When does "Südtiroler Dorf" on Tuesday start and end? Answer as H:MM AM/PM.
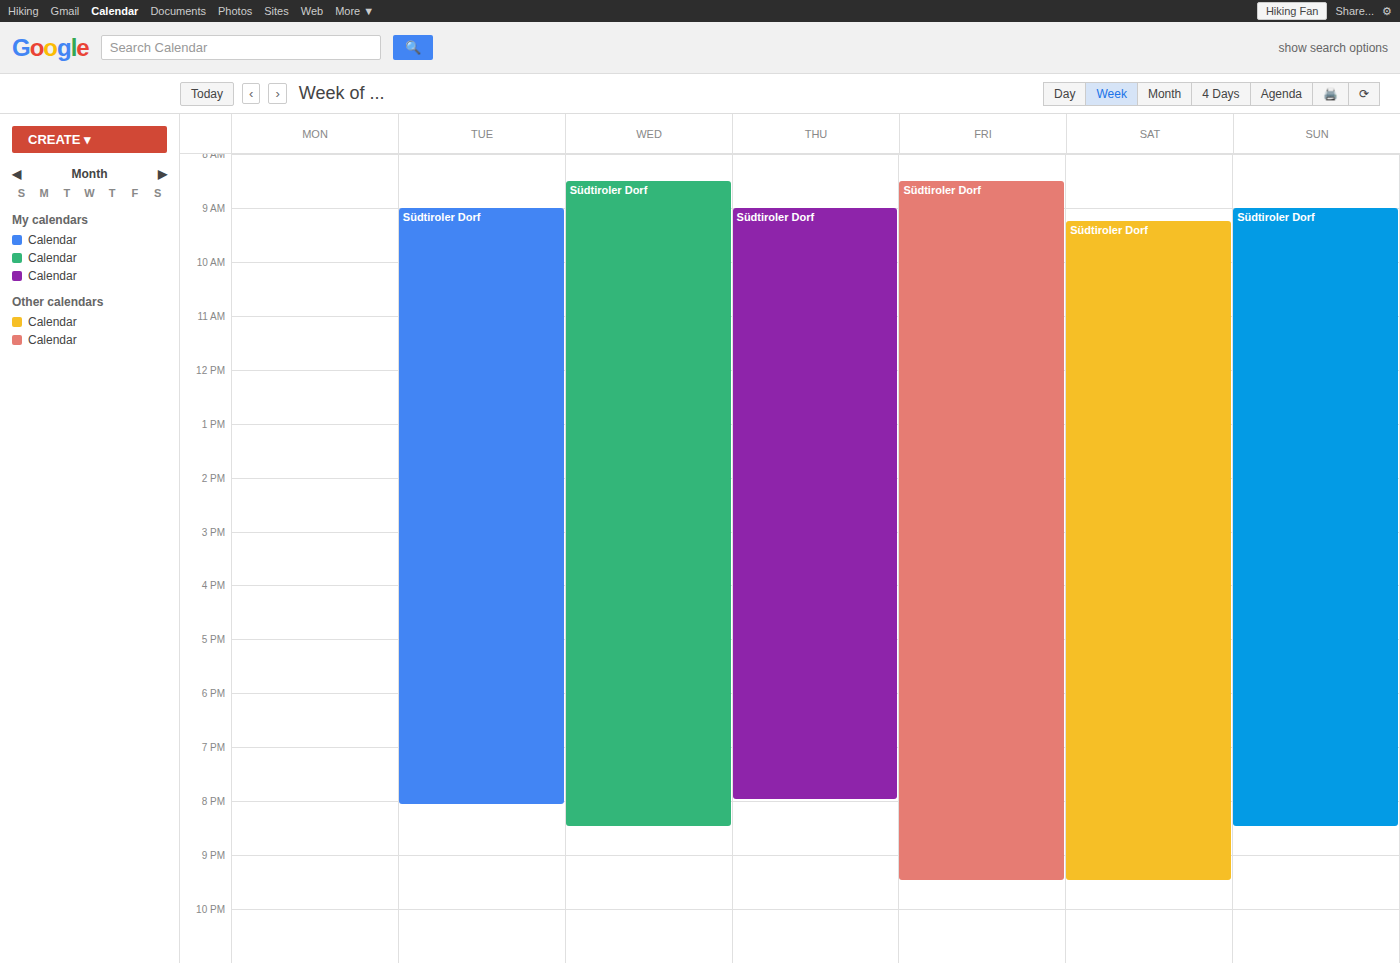
9:00 AM to 8:05 PM